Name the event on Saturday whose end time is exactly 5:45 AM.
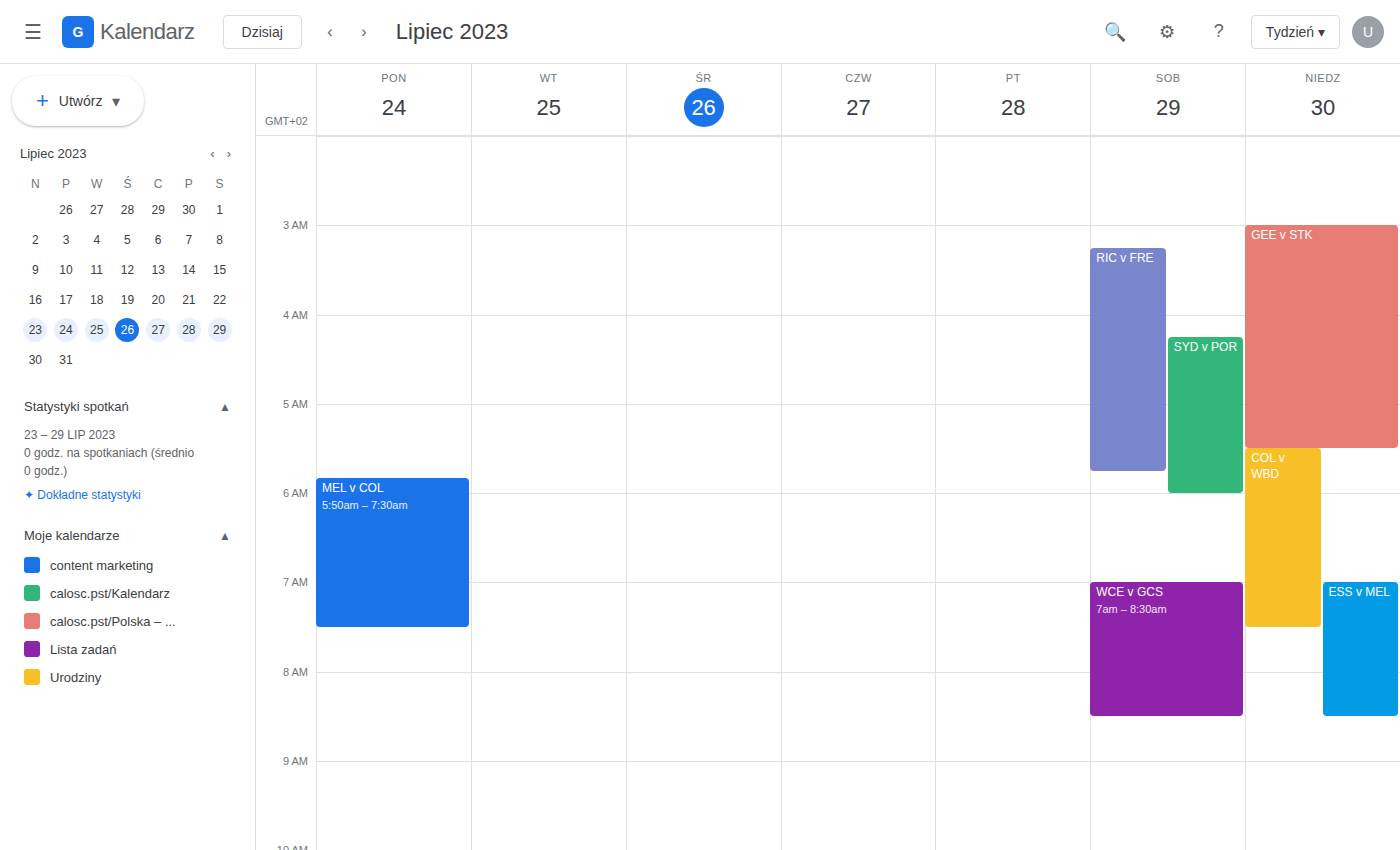
"RIC v FRE"